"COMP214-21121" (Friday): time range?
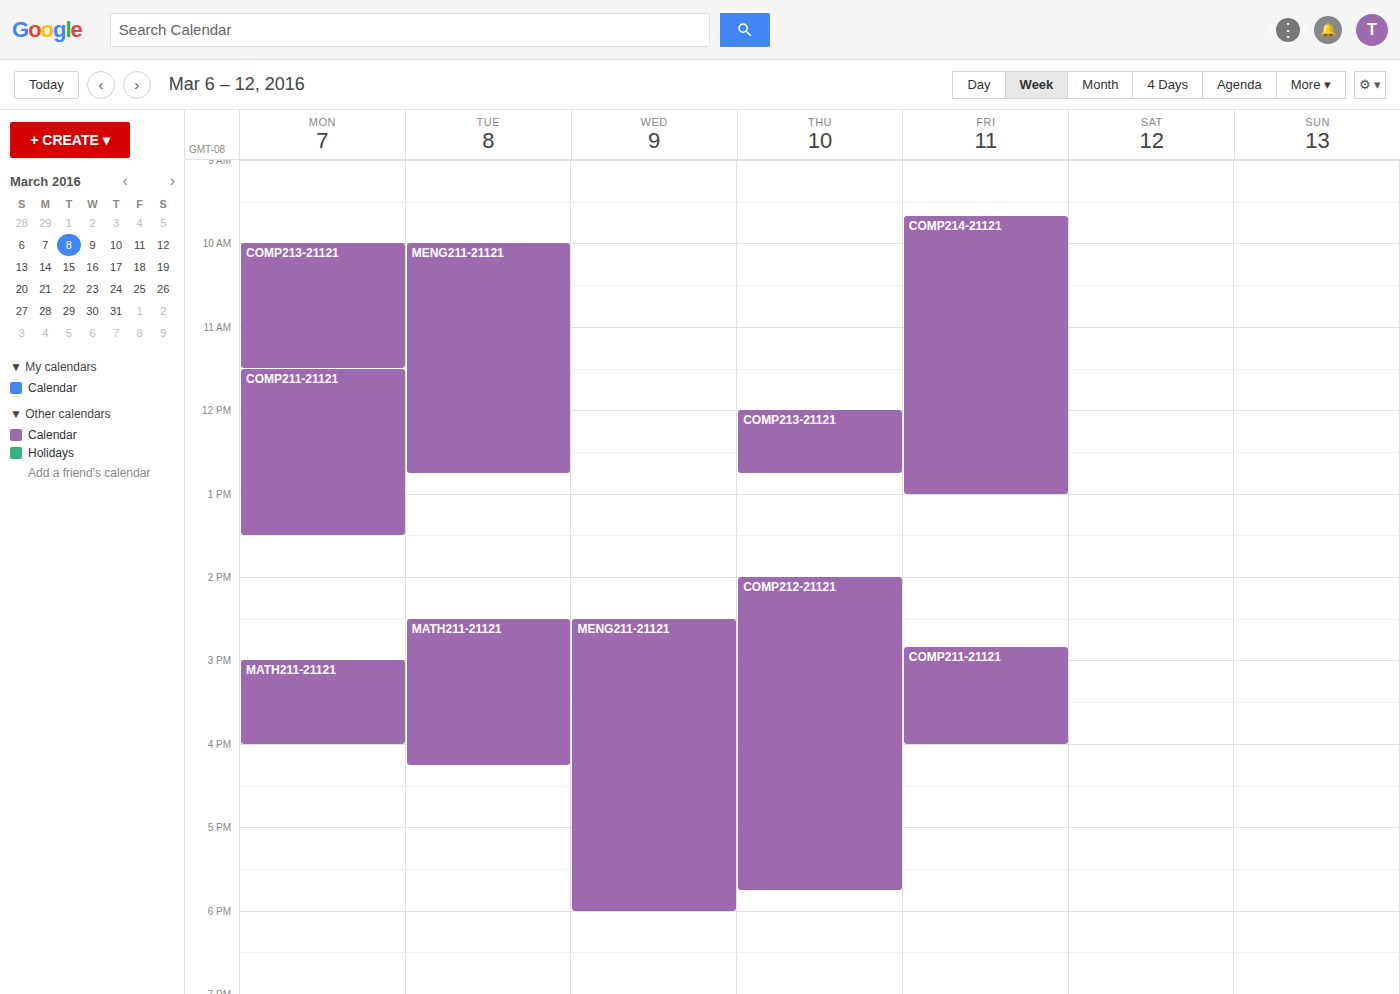
9:40 AM to 1:00 PM